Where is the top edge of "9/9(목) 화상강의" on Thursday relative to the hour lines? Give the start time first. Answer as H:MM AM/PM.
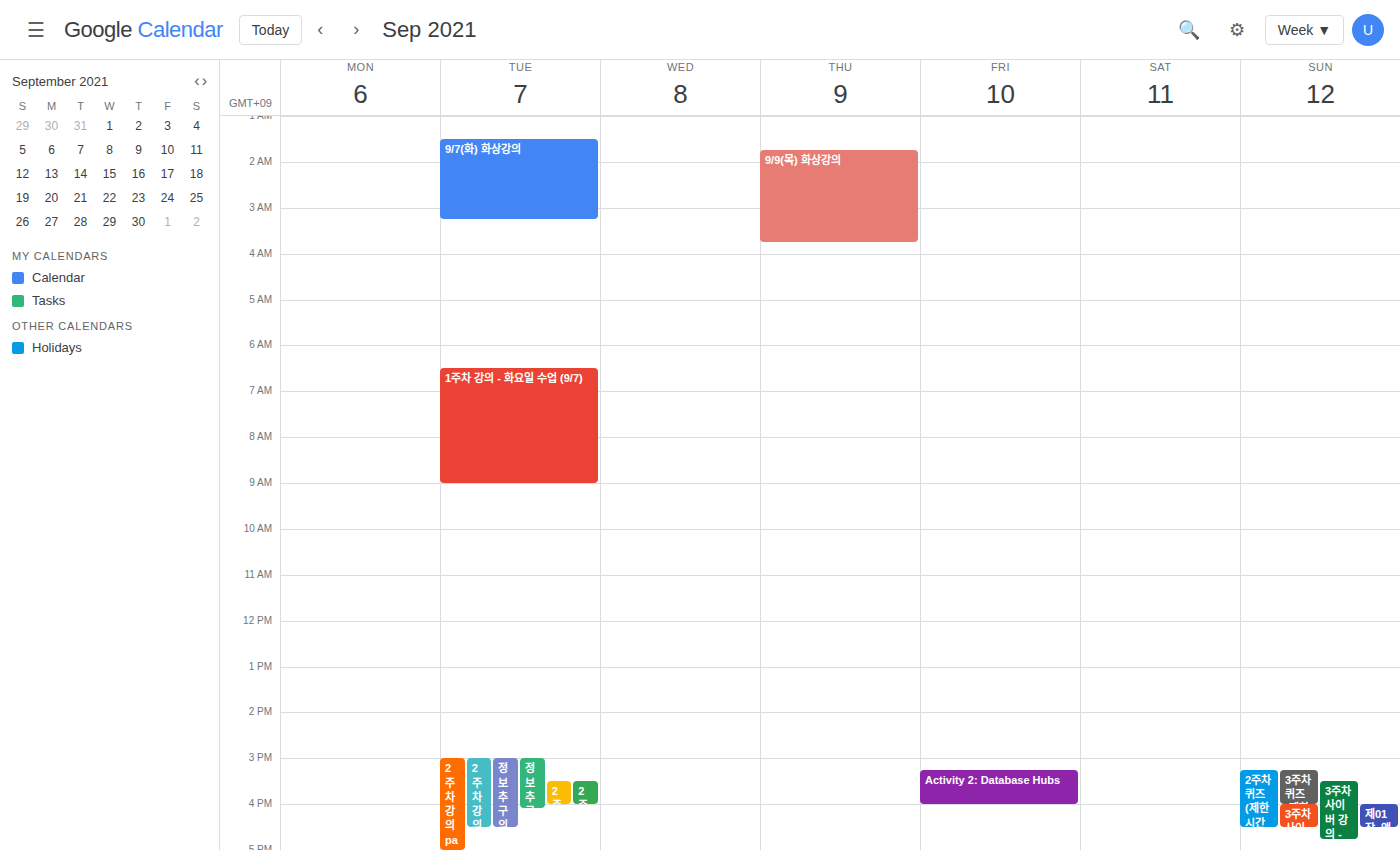
1:45 AM -- neither: three quarters of the way from the 1 AM line to the 2 AM line.